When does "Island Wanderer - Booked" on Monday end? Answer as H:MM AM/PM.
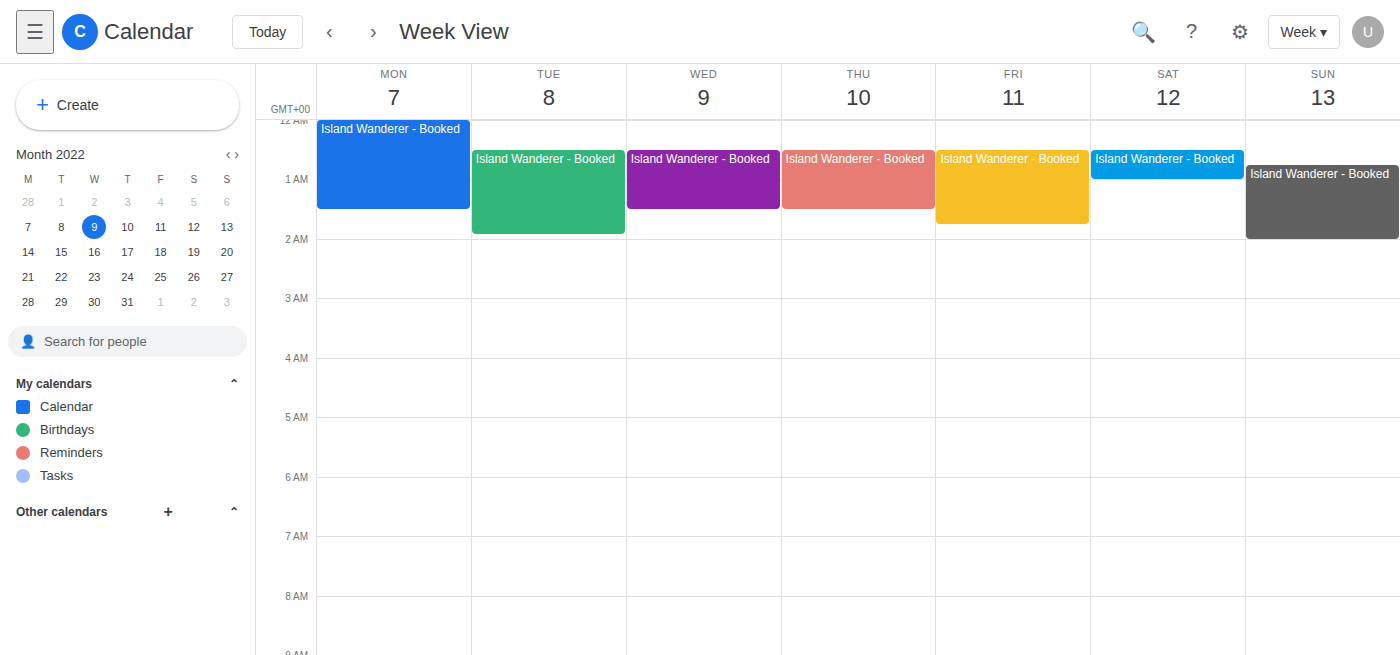
1:30 AM